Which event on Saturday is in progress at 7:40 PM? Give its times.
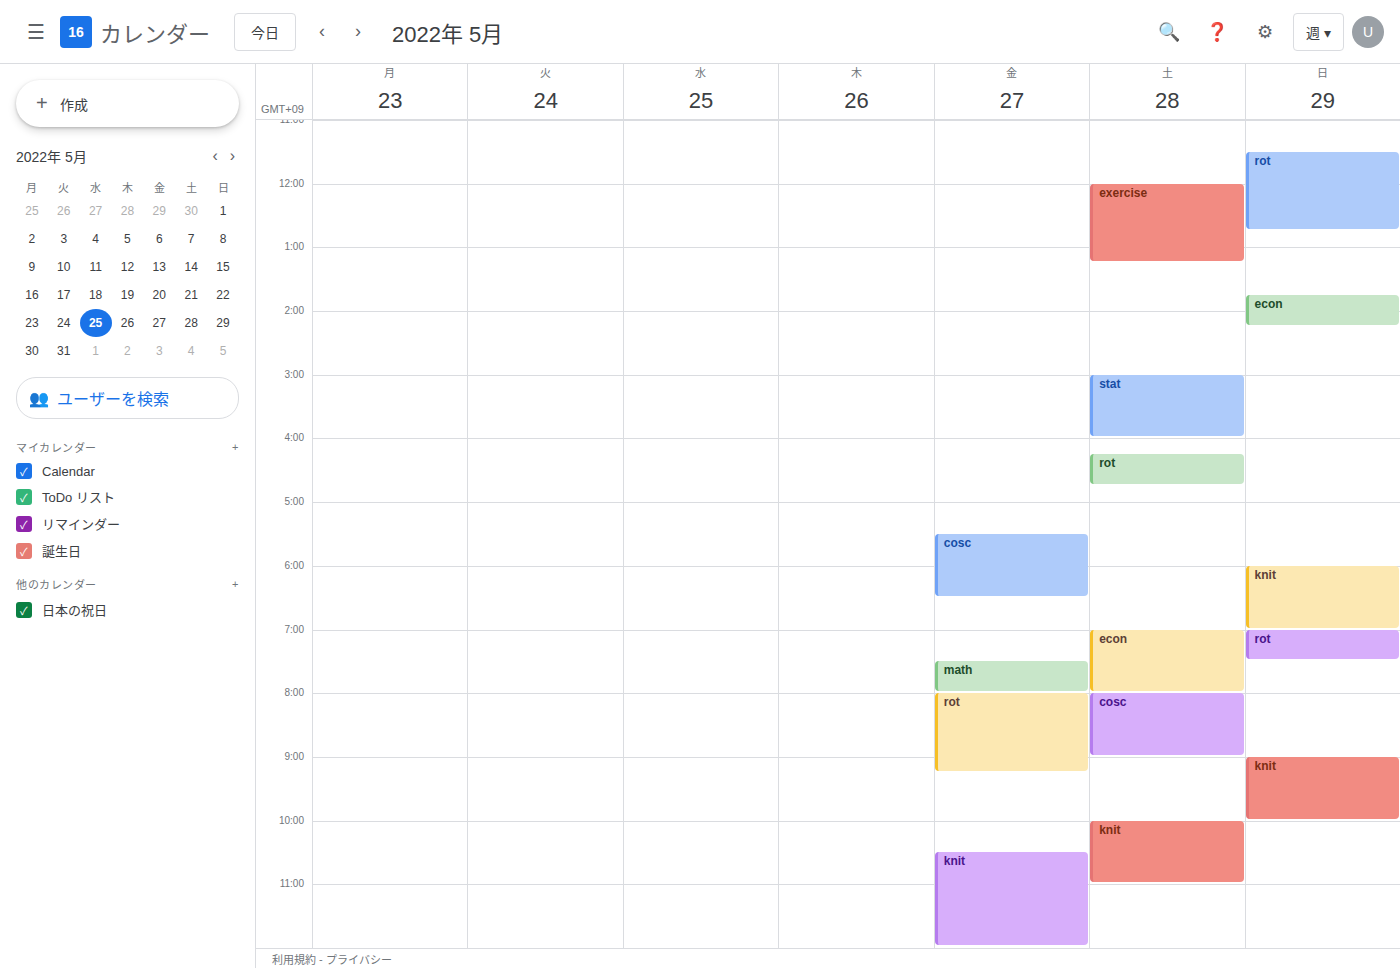
"econ", 7:00 PM to 8:00 PM